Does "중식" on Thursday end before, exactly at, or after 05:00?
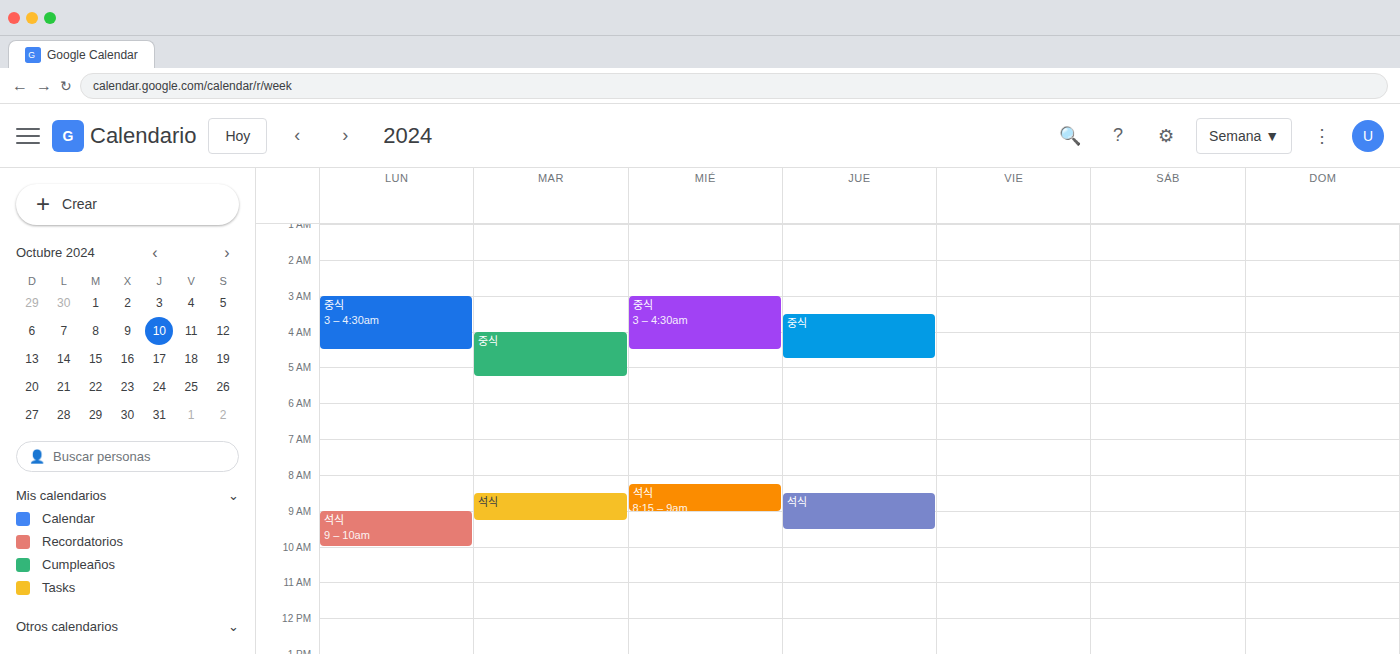
04:45 -- before 05:00, 15 minutes above the 05:00 line.